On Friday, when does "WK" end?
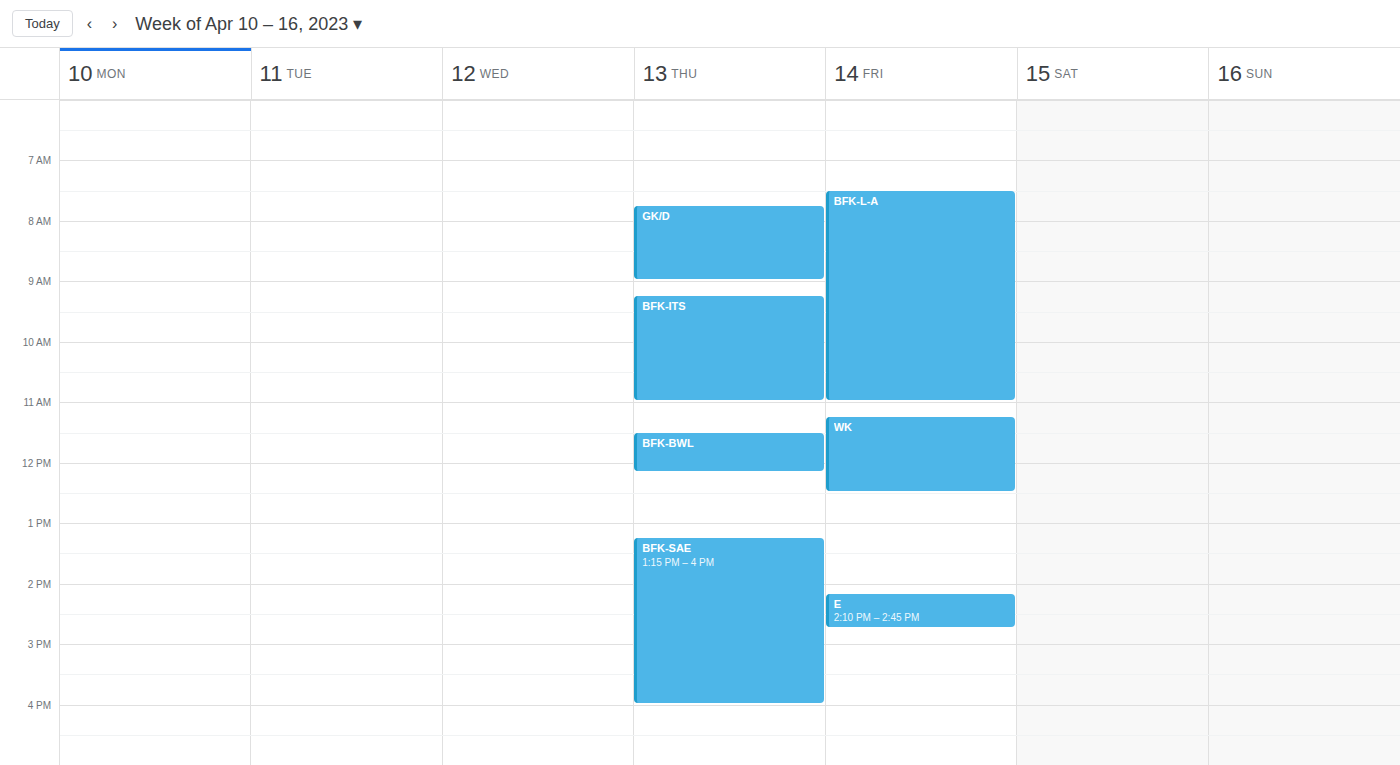
12:30 PM